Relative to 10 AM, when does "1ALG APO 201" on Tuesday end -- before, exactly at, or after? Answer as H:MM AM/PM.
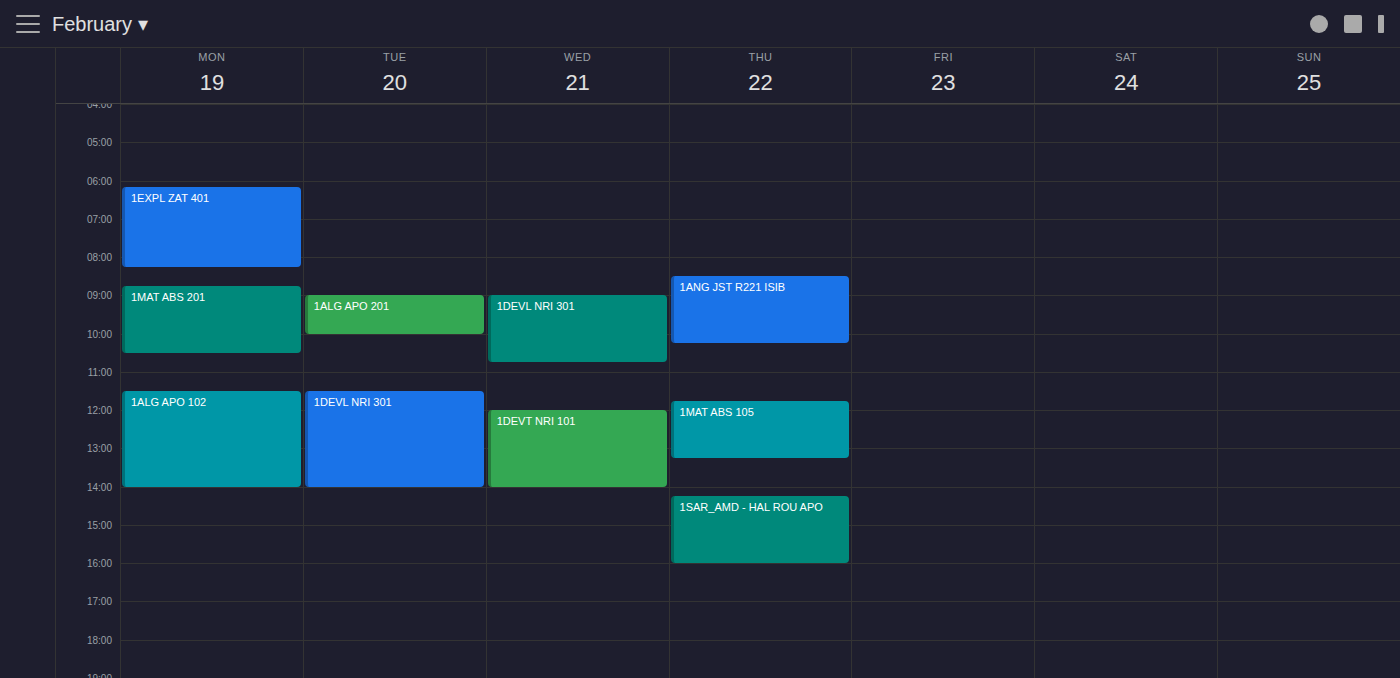
10:00 AM -- exactly at 10 AM, on the 10 AM line.